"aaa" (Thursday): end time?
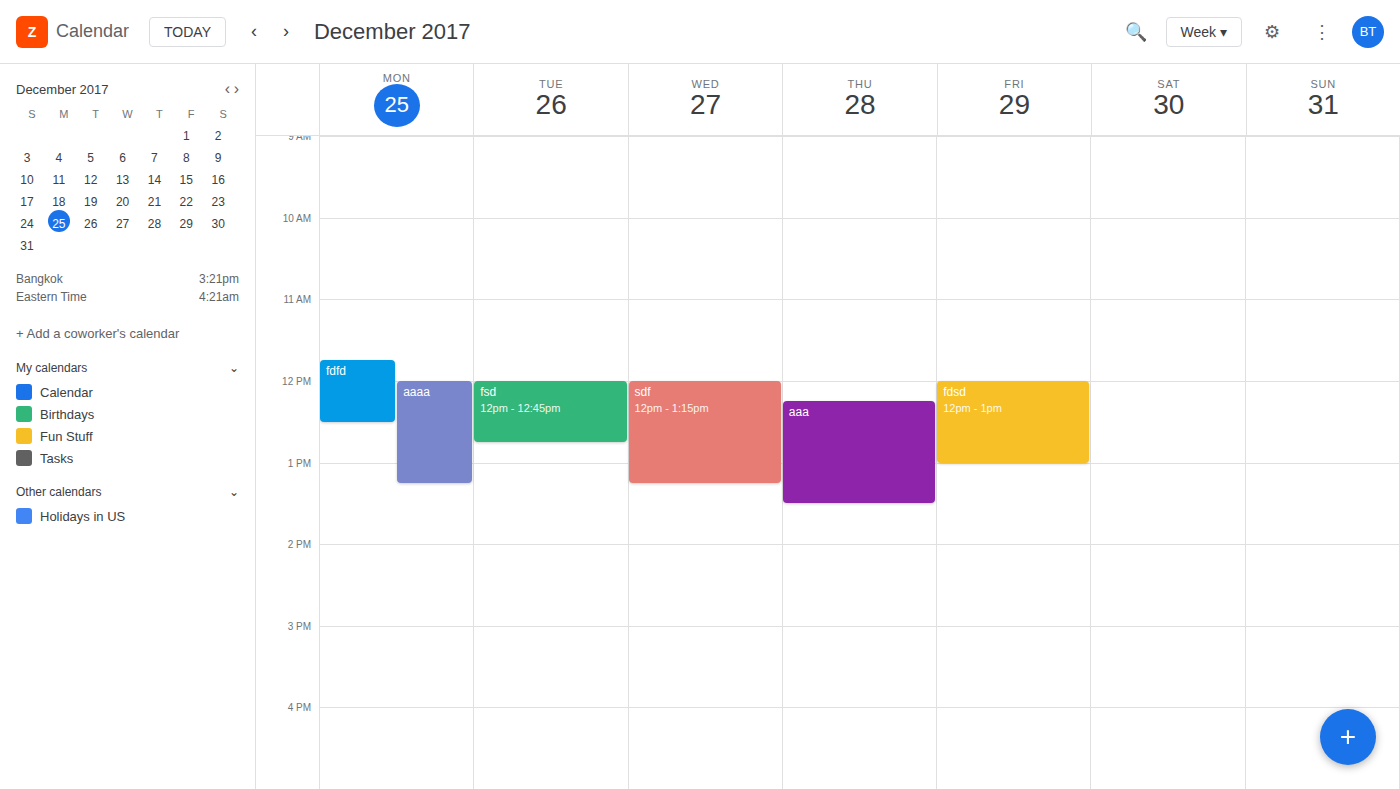
1:30 PM